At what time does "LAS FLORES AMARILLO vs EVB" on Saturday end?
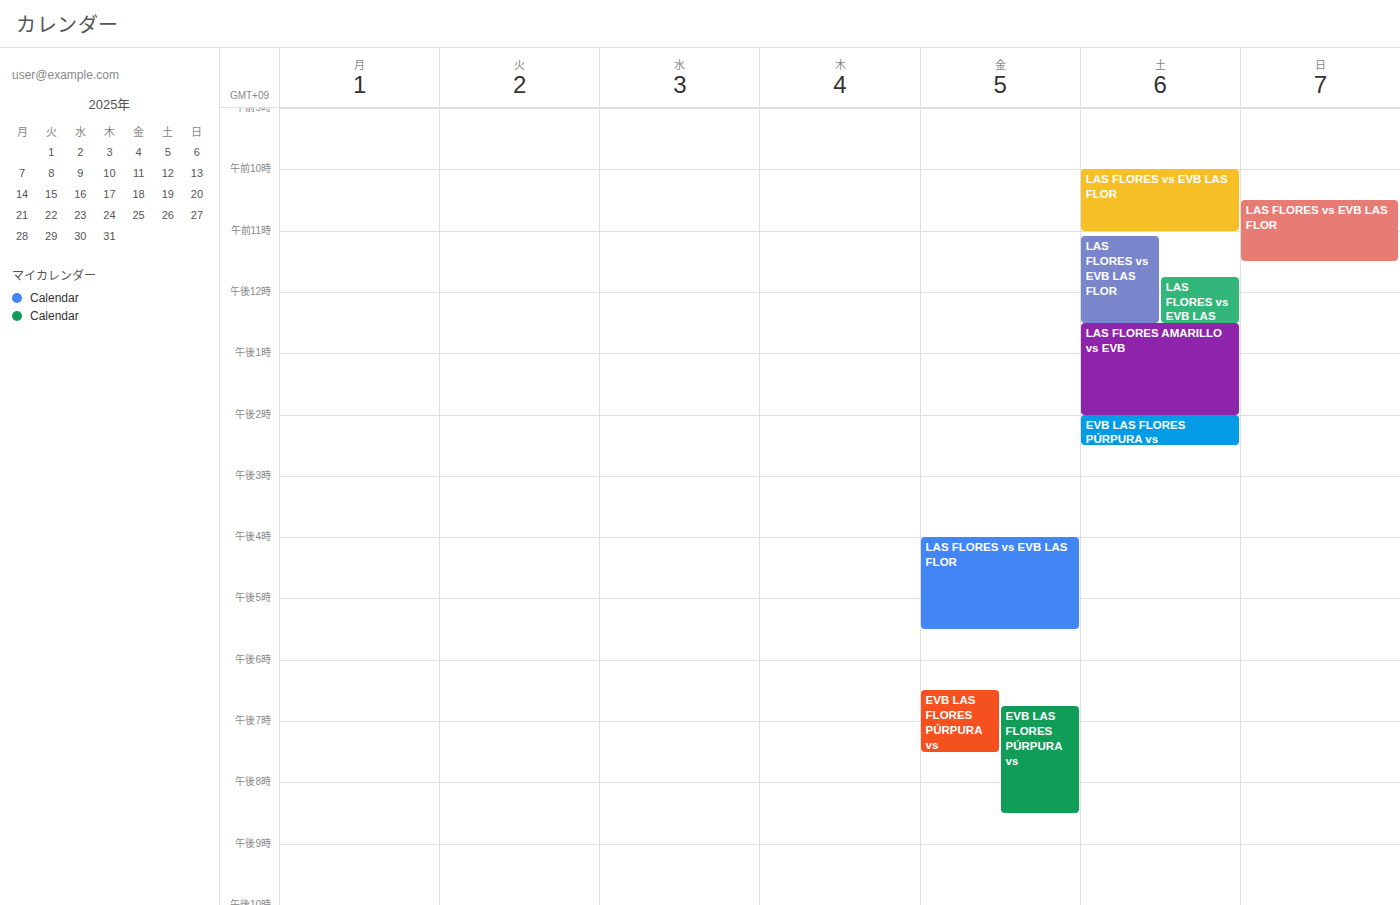
2:00 PM